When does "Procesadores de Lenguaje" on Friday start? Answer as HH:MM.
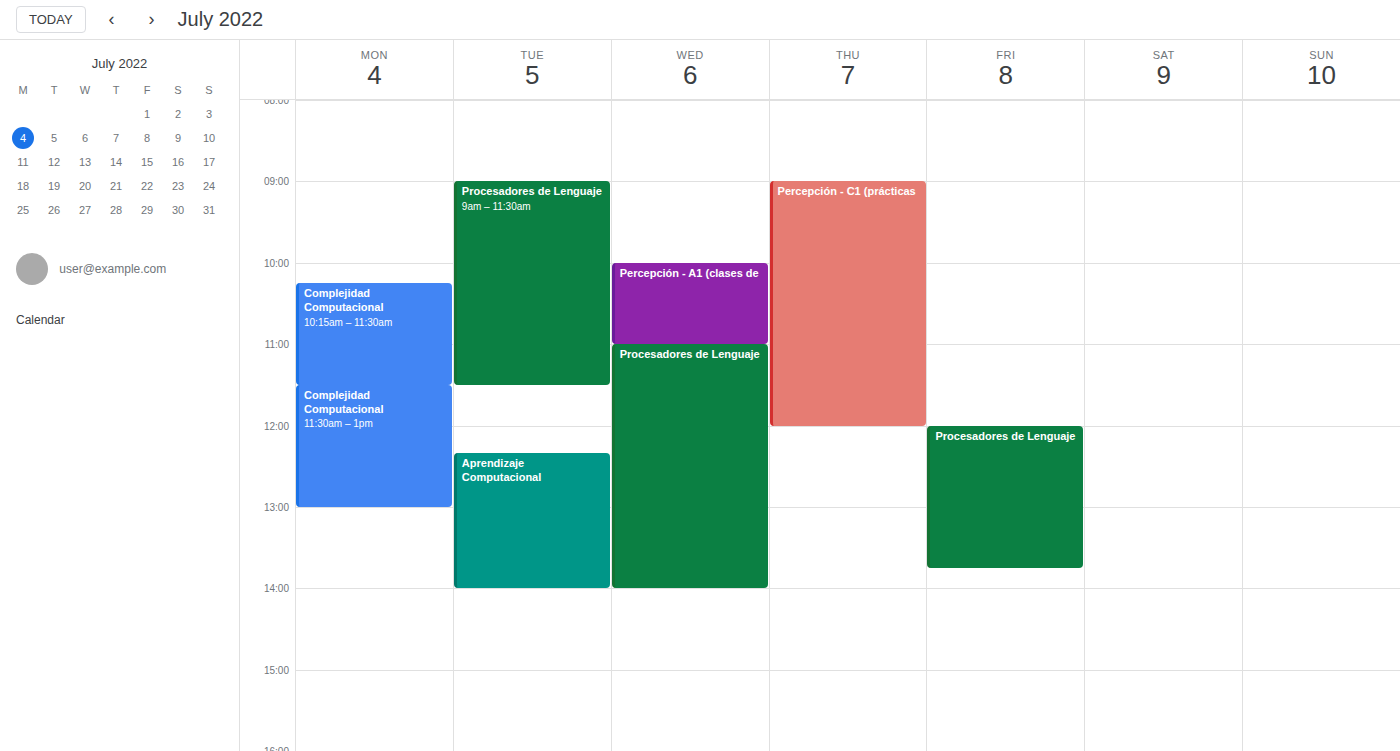
12:00